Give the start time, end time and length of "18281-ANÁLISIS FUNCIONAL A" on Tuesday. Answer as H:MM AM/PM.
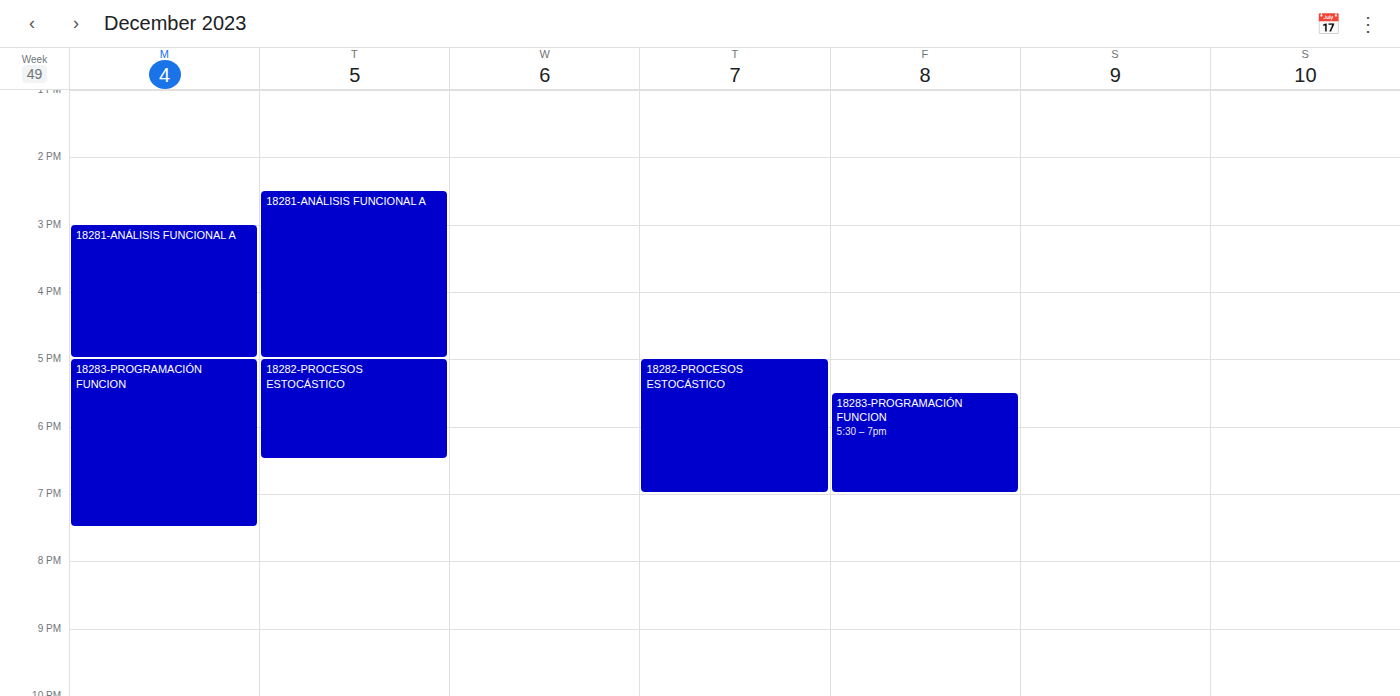
2:30 PM to 5:00 PM, 2 hours 30 minutes